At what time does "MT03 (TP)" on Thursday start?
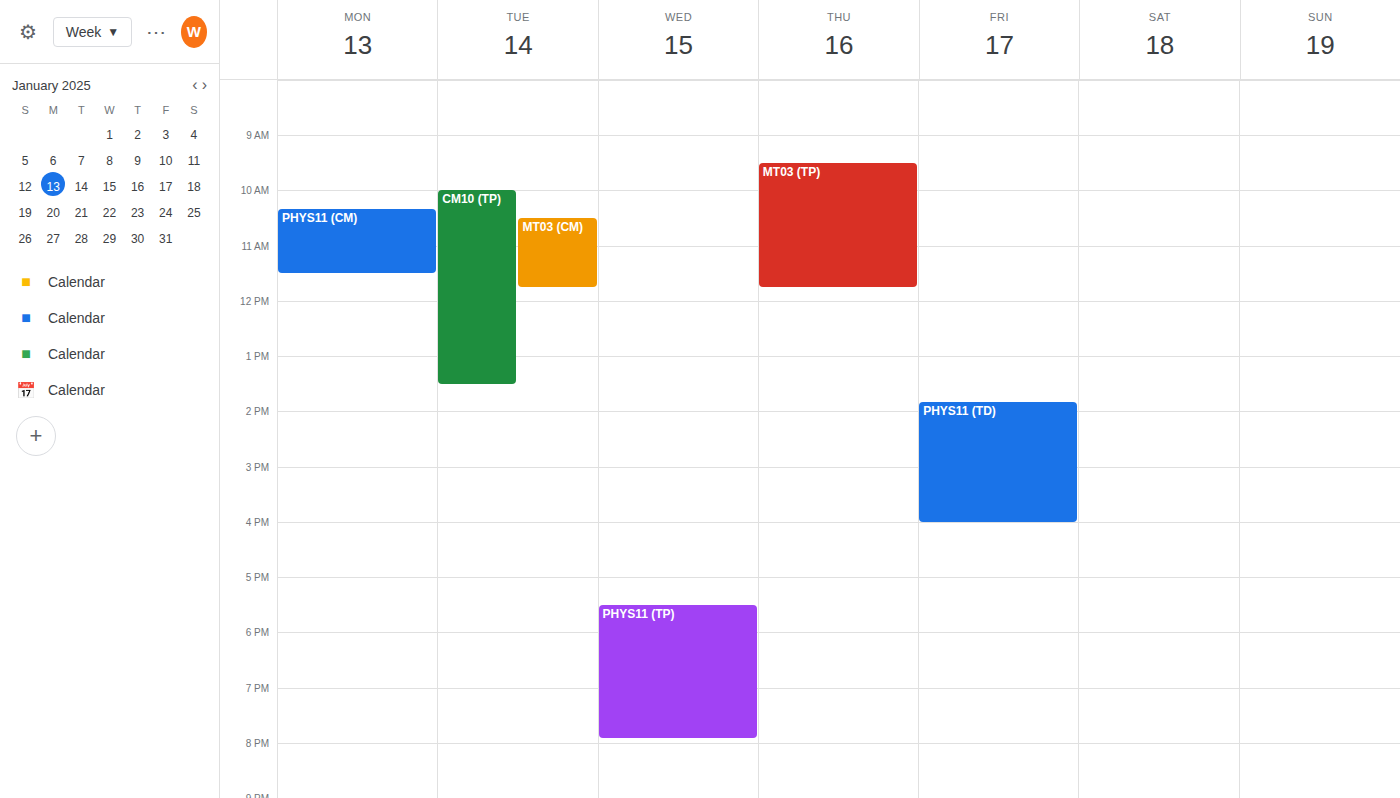
9:30 AM